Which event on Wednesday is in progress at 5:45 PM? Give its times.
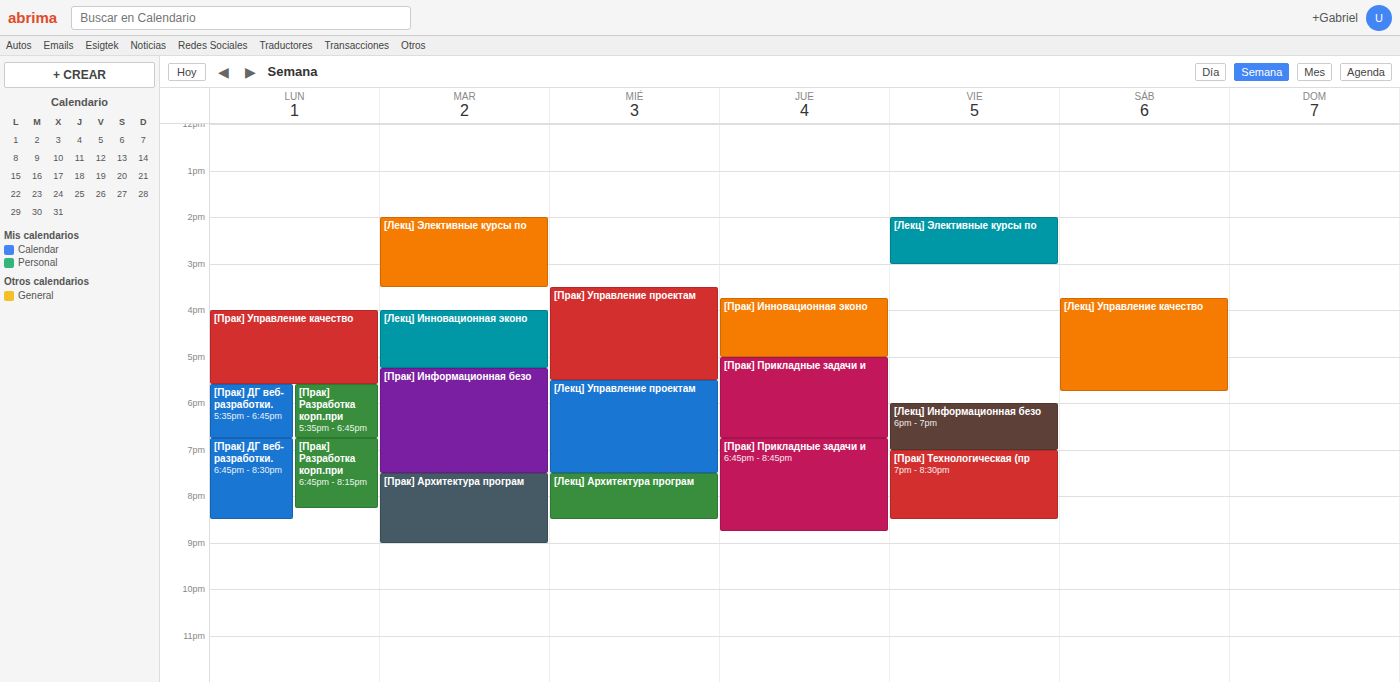
"[Лекц] Управление проектам", 5:30 PM to 7:30 PM